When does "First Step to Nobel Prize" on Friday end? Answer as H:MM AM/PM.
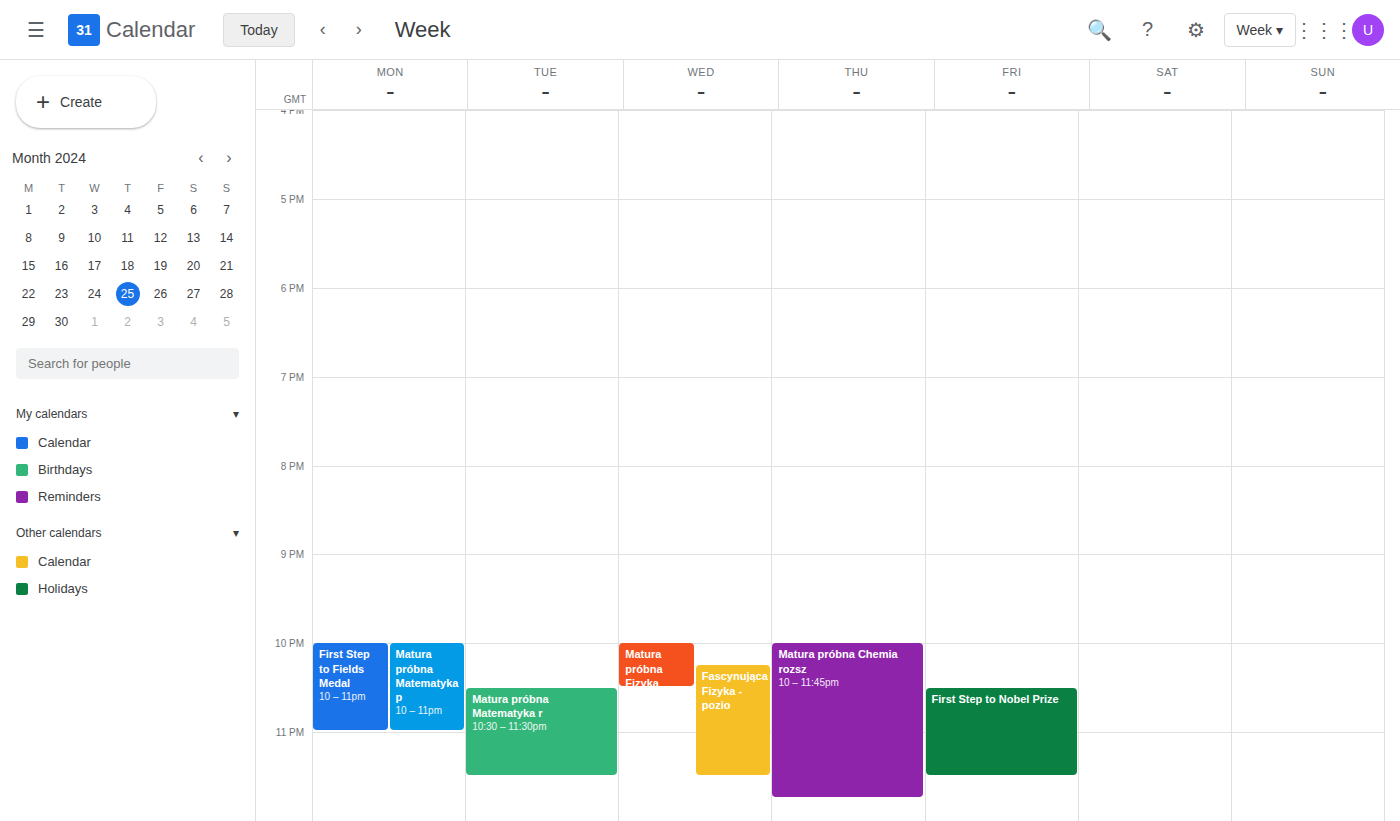
11:30 PM